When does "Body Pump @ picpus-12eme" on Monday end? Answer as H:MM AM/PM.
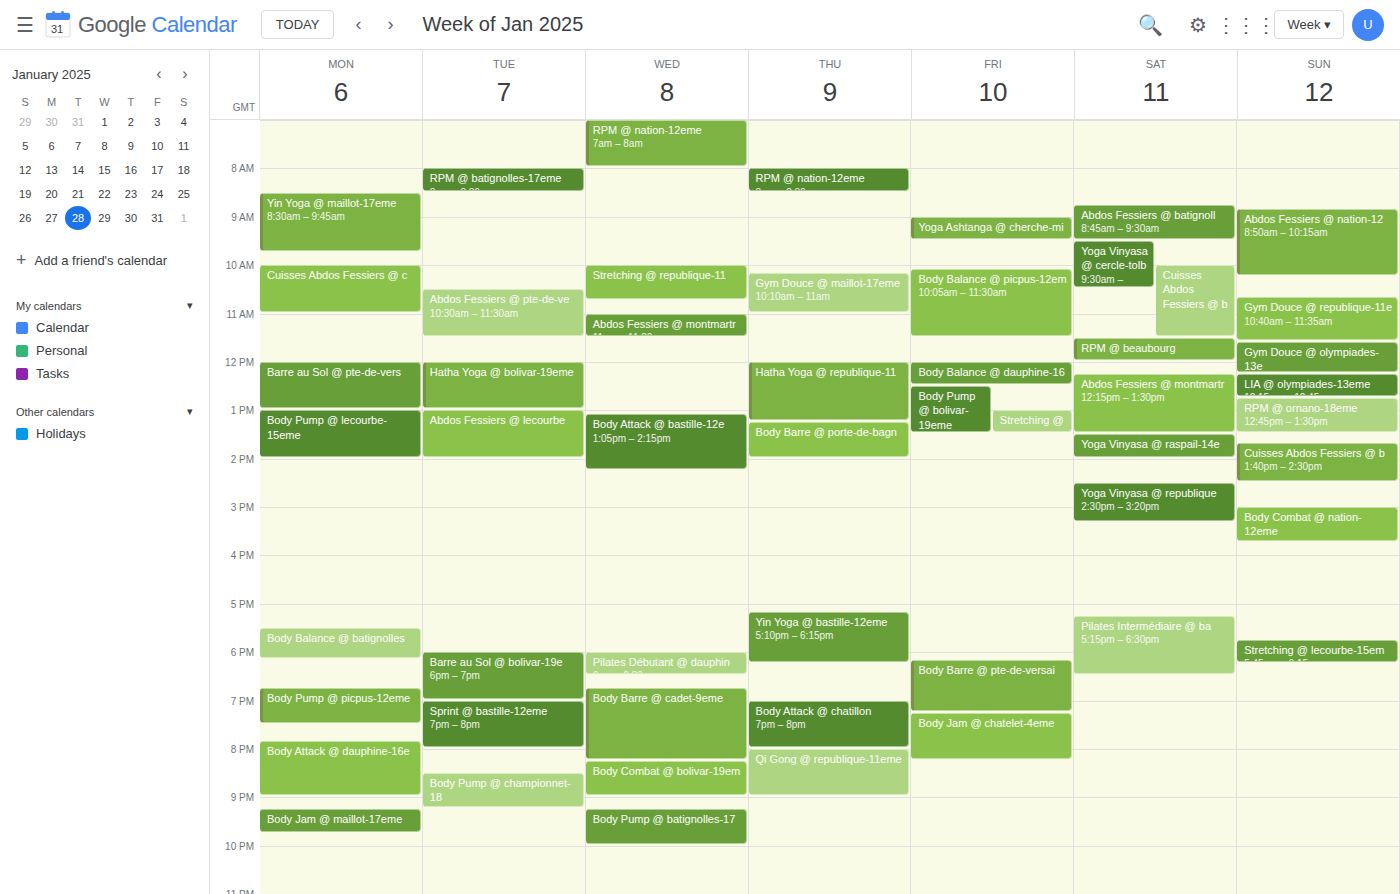
7:30 PM